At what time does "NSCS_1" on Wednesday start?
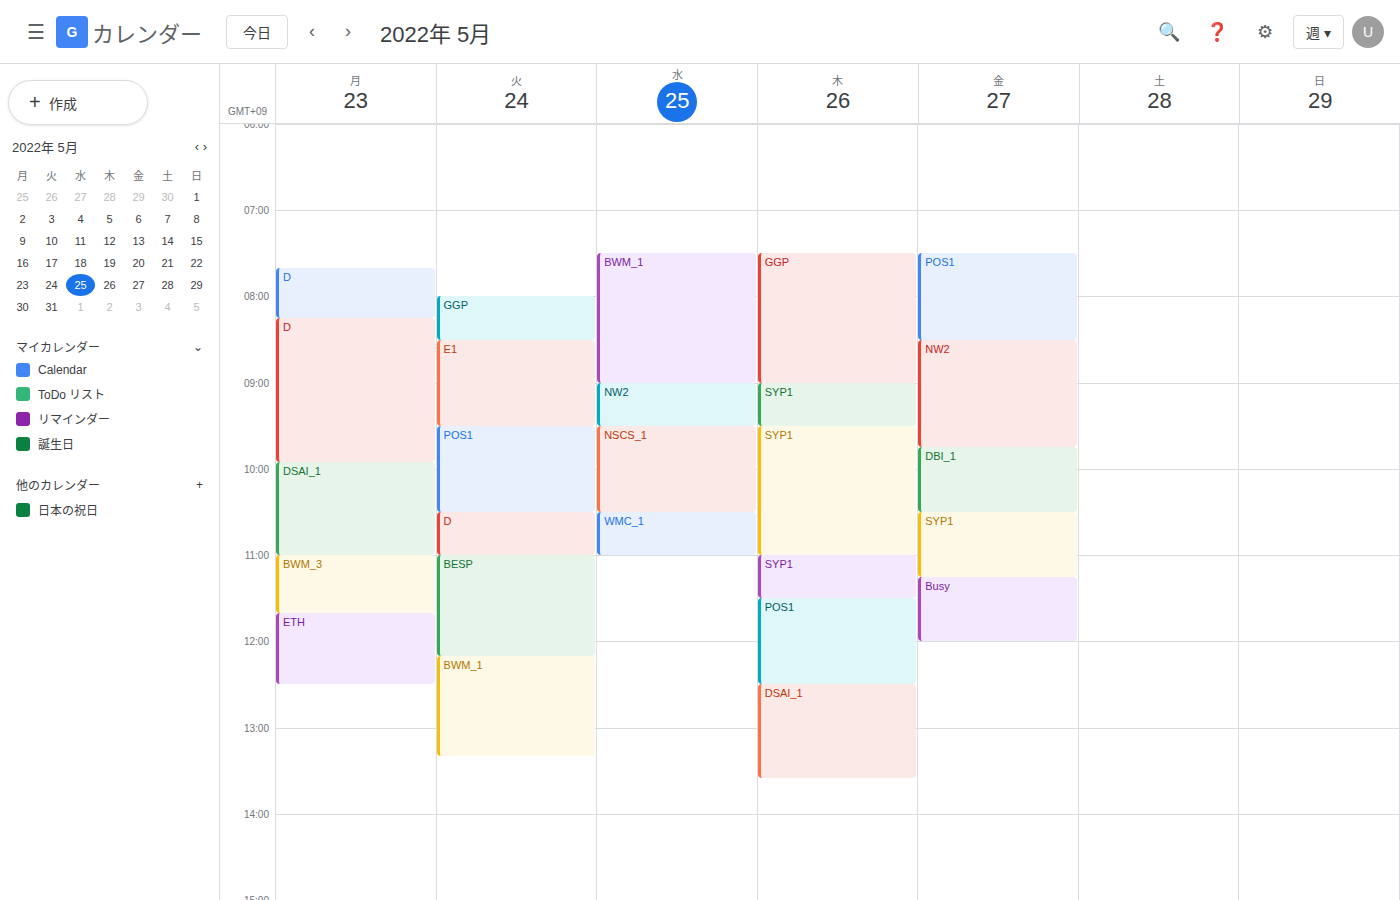
9:30 AM